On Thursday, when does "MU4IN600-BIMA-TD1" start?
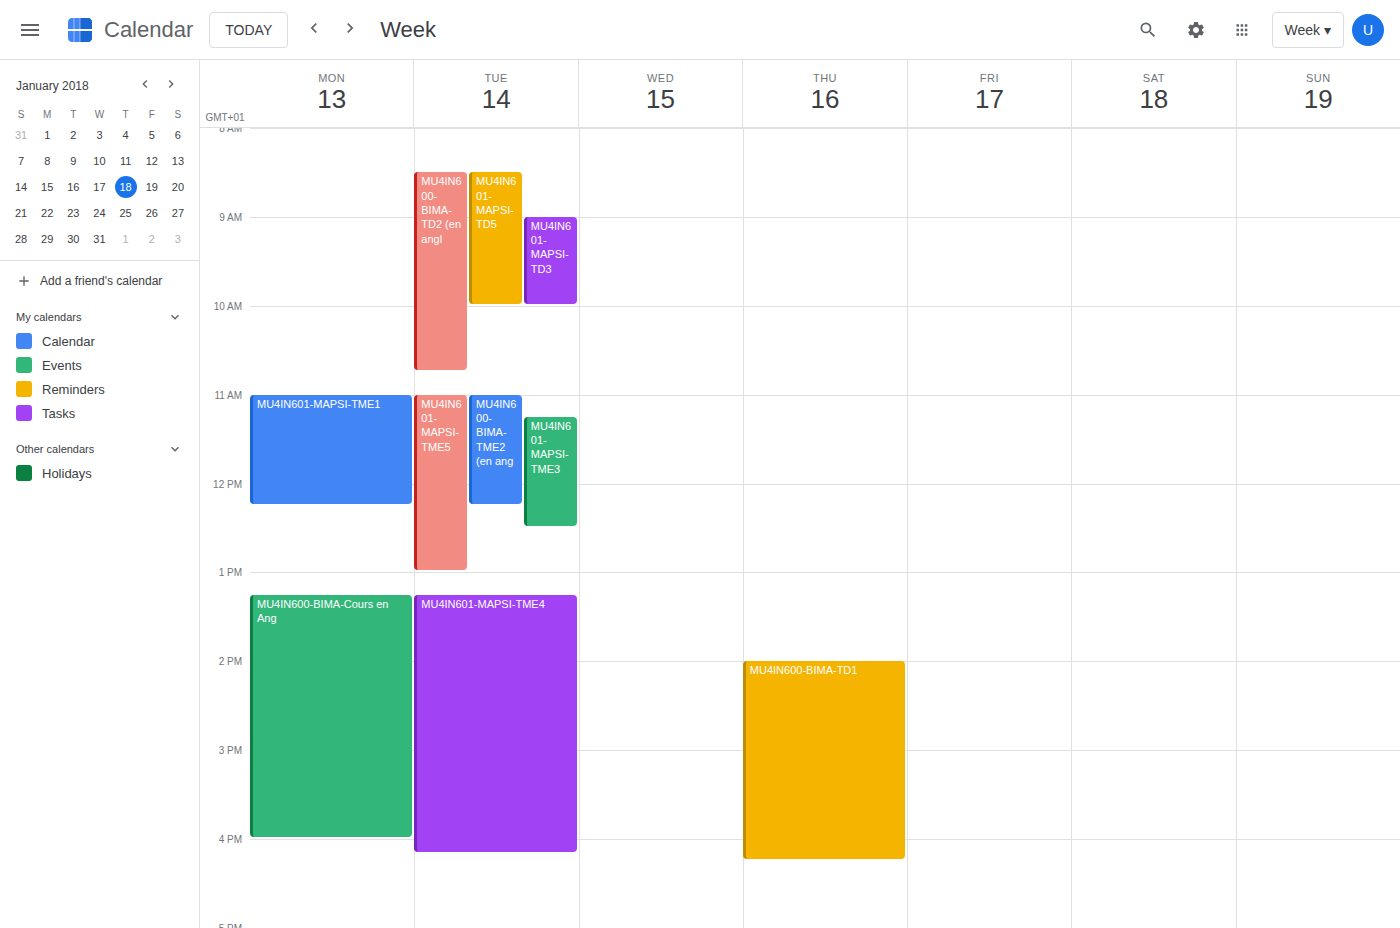
14:00